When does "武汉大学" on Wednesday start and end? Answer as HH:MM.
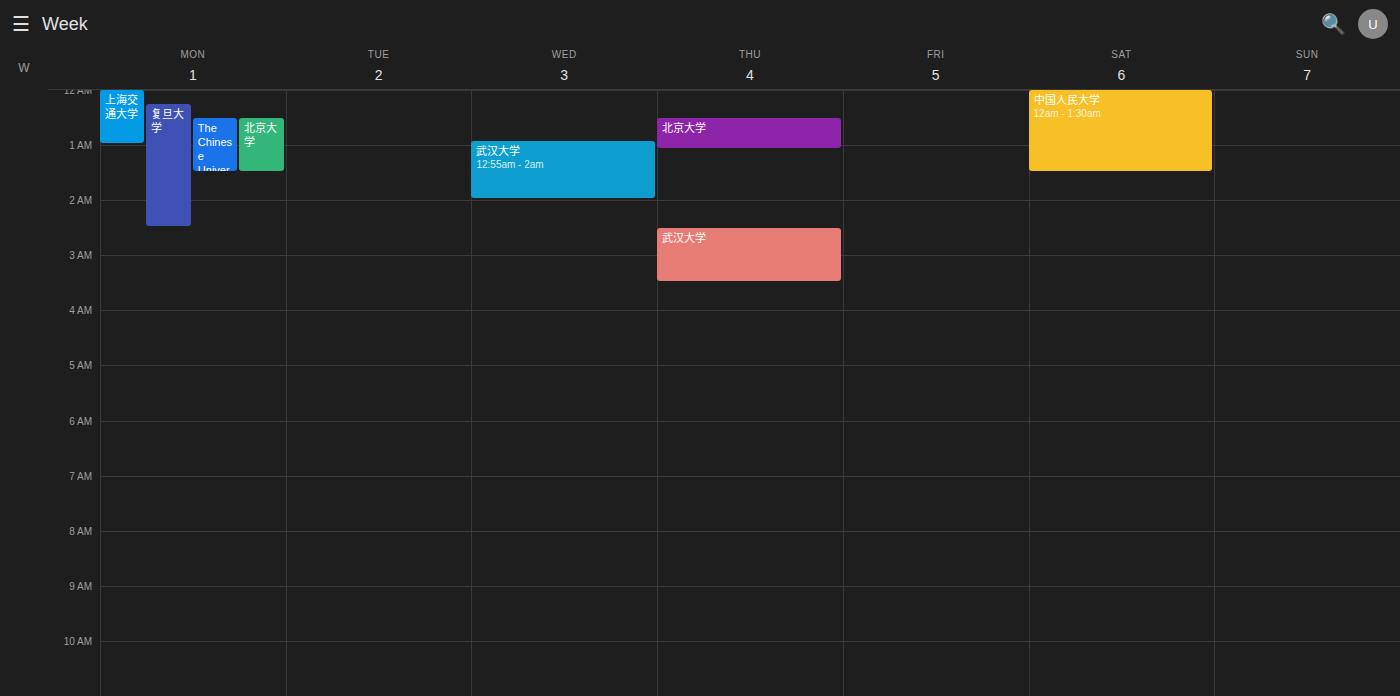
00:55 to 02:00